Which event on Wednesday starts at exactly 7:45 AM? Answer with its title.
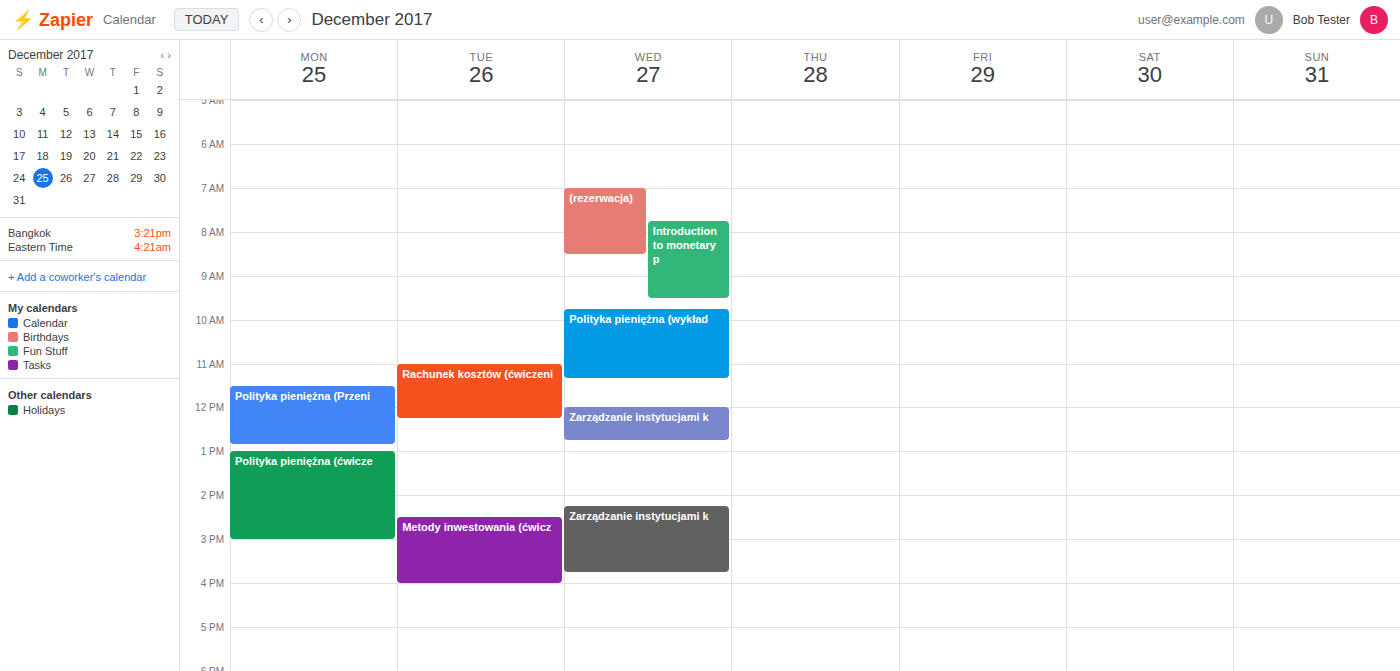
"Introduction to monetary p"